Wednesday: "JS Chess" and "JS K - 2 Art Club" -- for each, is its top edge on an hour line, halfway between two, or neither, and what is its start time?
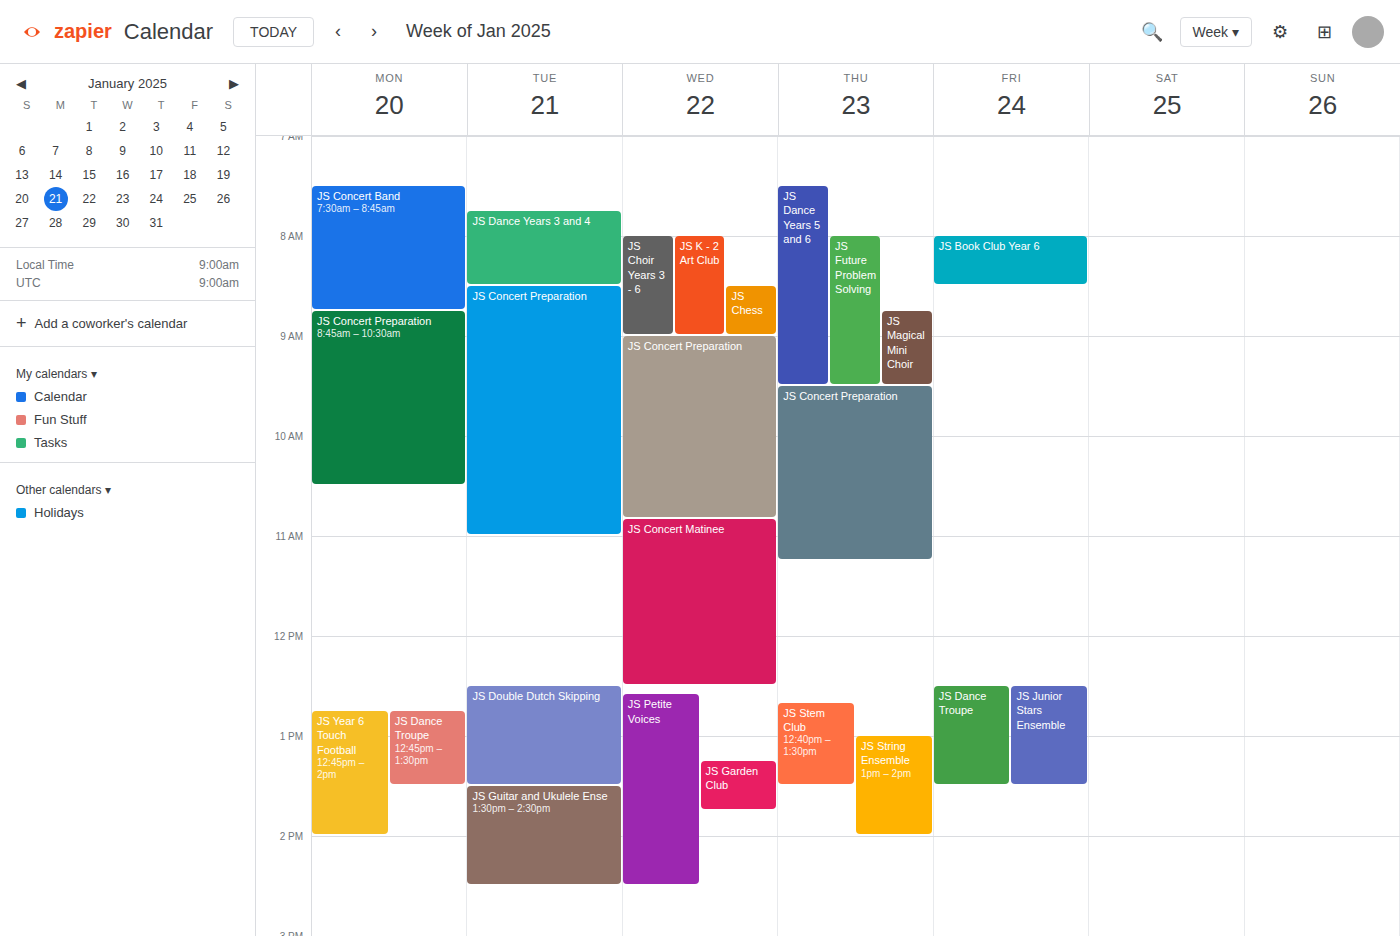
"JS Chess": 8:30 AM, halfway between the 8 AM and 9 AM lines. "JS K - 2 Art Club": 8:00 AM, exactly on the 8 AM line.